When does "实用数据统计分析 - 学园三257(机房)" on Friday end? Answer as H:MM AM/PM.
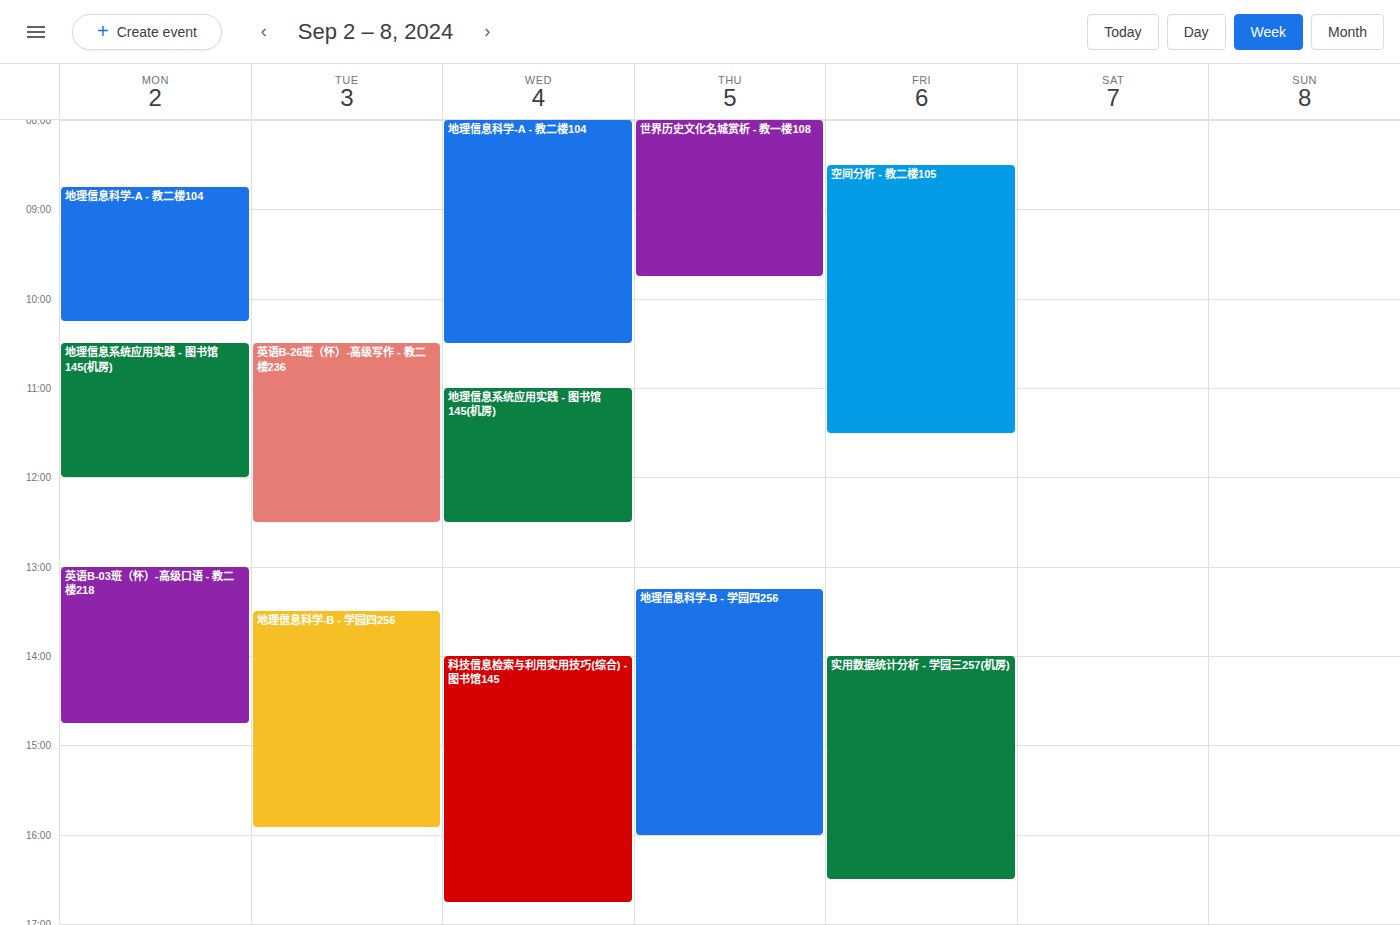
4:30 PM